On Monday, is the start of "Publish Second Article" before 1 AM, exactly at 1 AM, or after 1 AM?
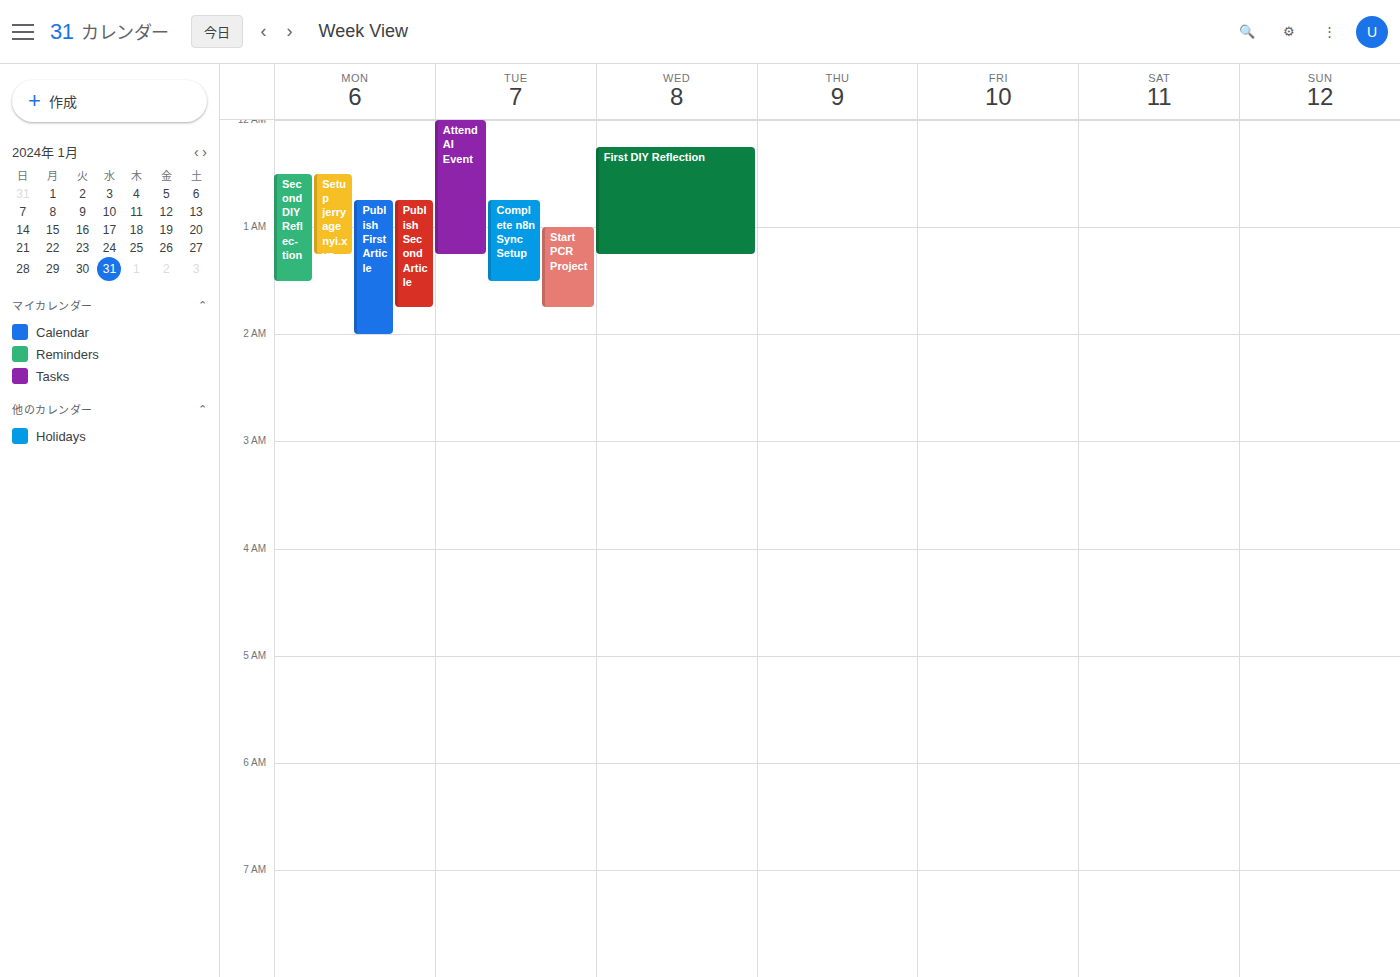
12:45 AM -- before 1 AM, 15 minutes above the 1 AM line.